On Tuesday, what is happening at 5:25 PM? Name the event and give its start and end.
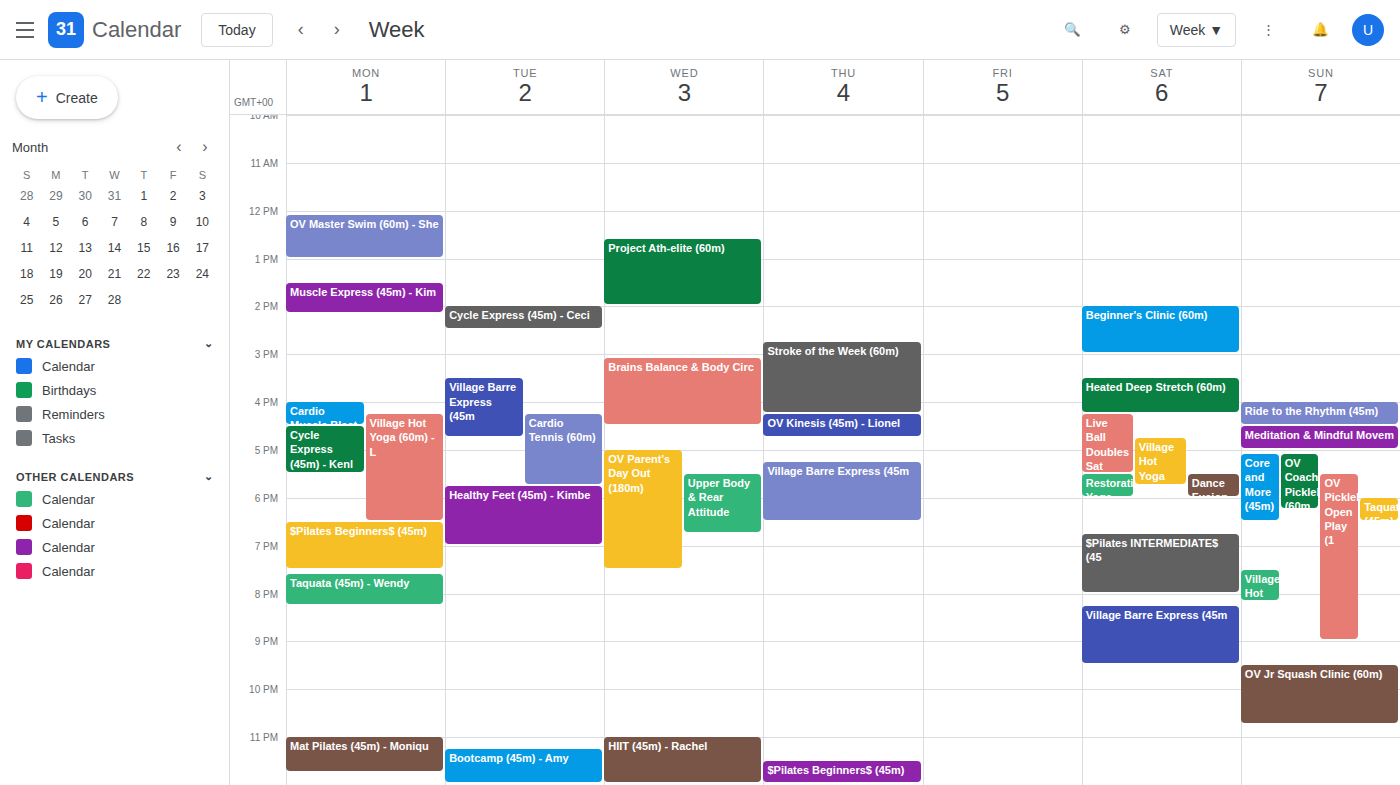
"Cardio Tennis (60m)", 4:15 PM to 5:45 PM